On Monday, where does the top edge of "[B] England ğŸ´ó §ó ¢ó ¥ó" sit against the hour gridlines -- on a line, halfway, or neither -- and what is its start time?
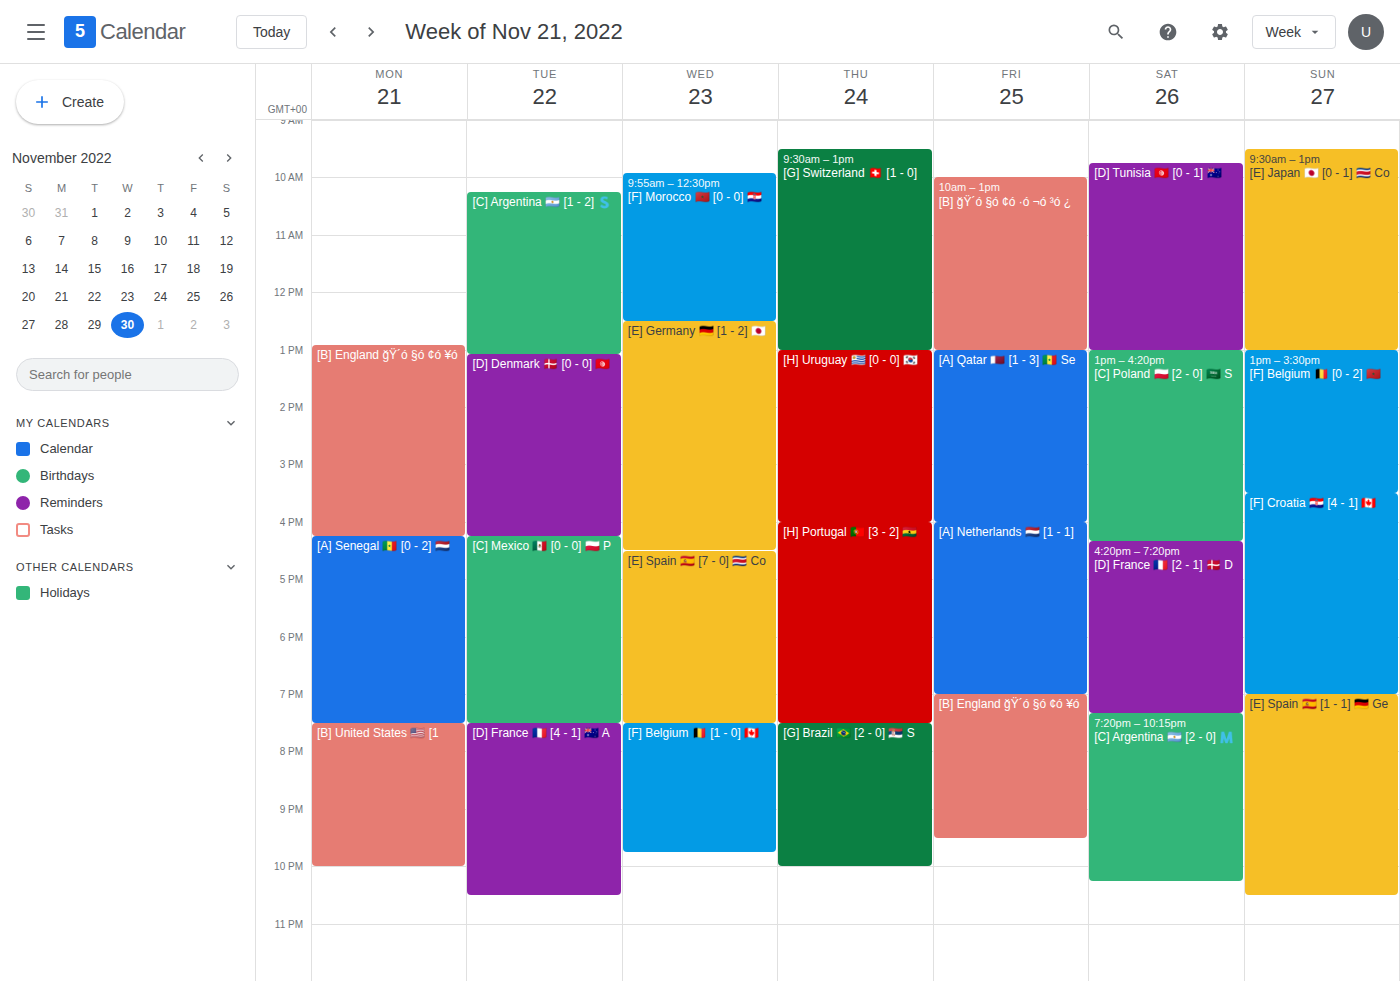
12:55 -- neither: 55 minutes below the 12:00 line and 5 minutes above the 13:00 line.